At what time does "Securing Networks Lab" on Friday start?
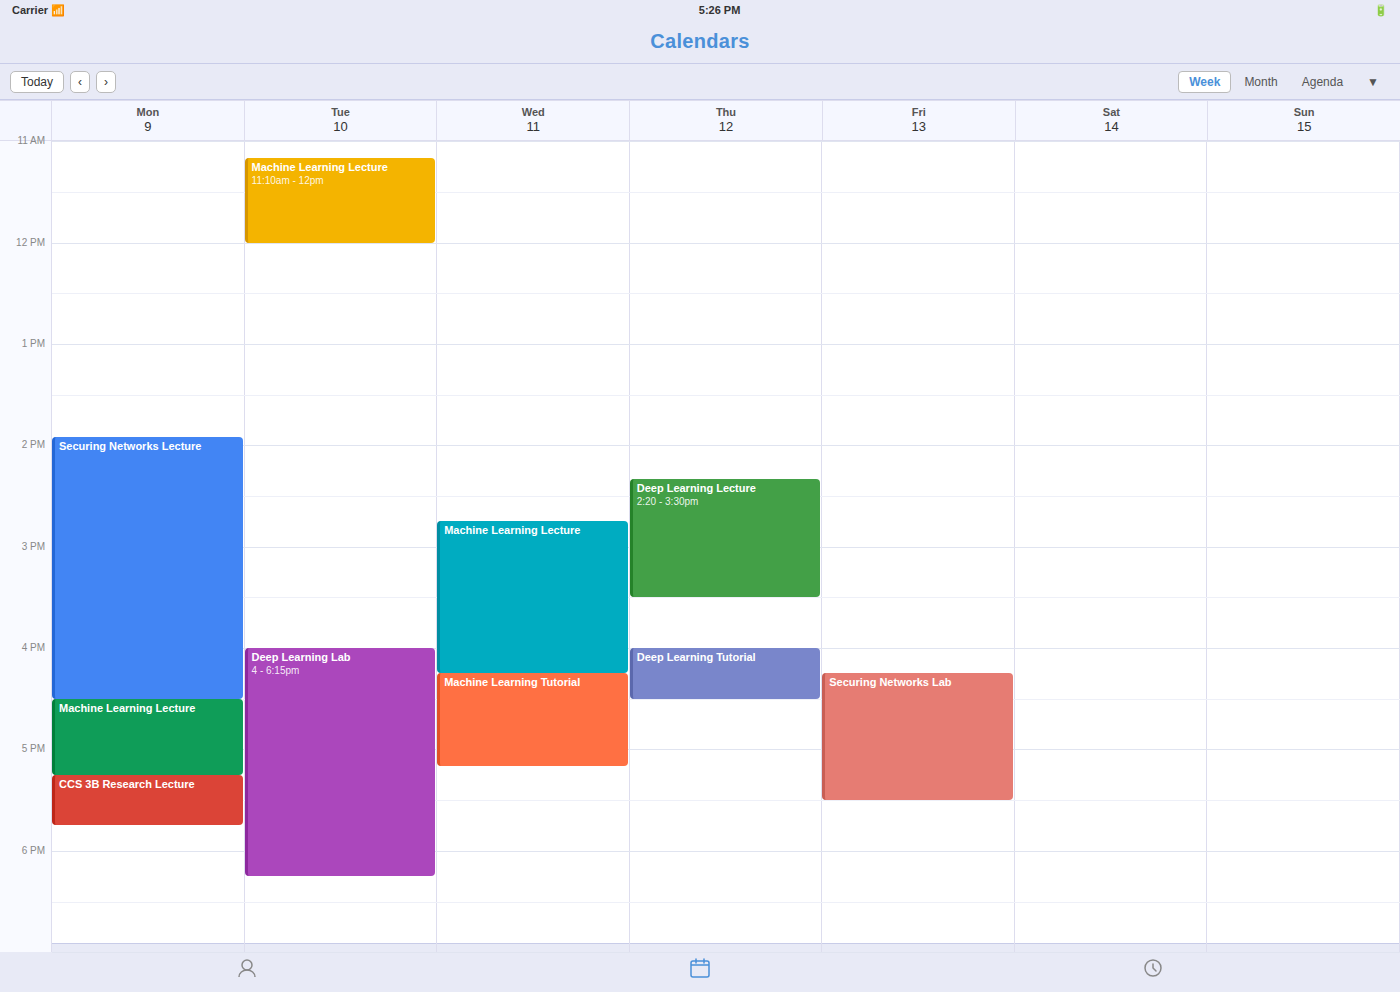
4:15 PM